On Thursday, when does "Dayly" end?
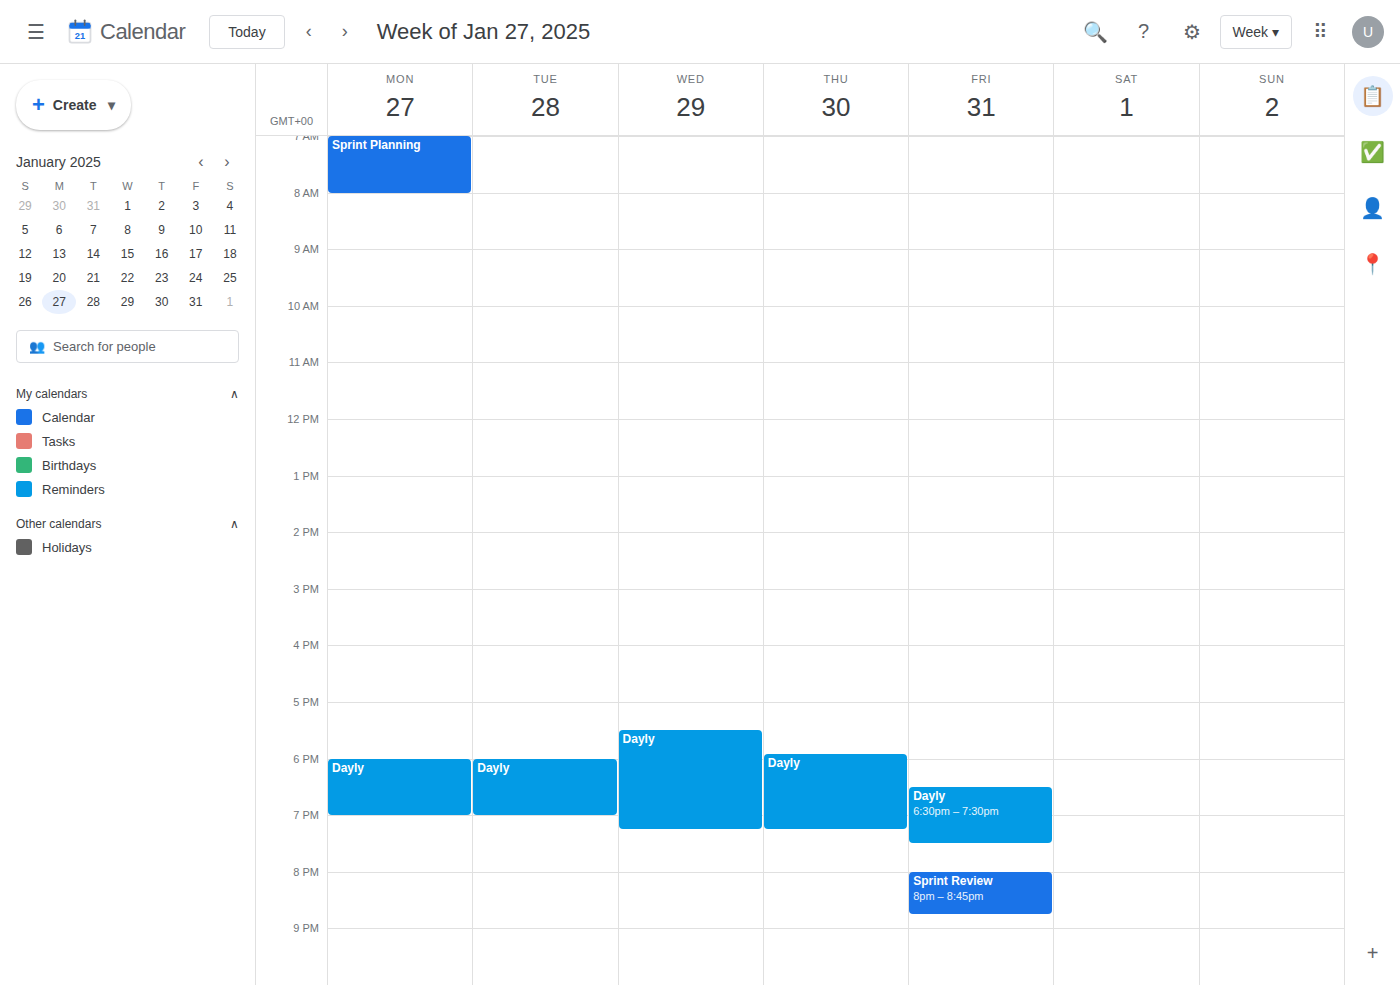
7:15 PM